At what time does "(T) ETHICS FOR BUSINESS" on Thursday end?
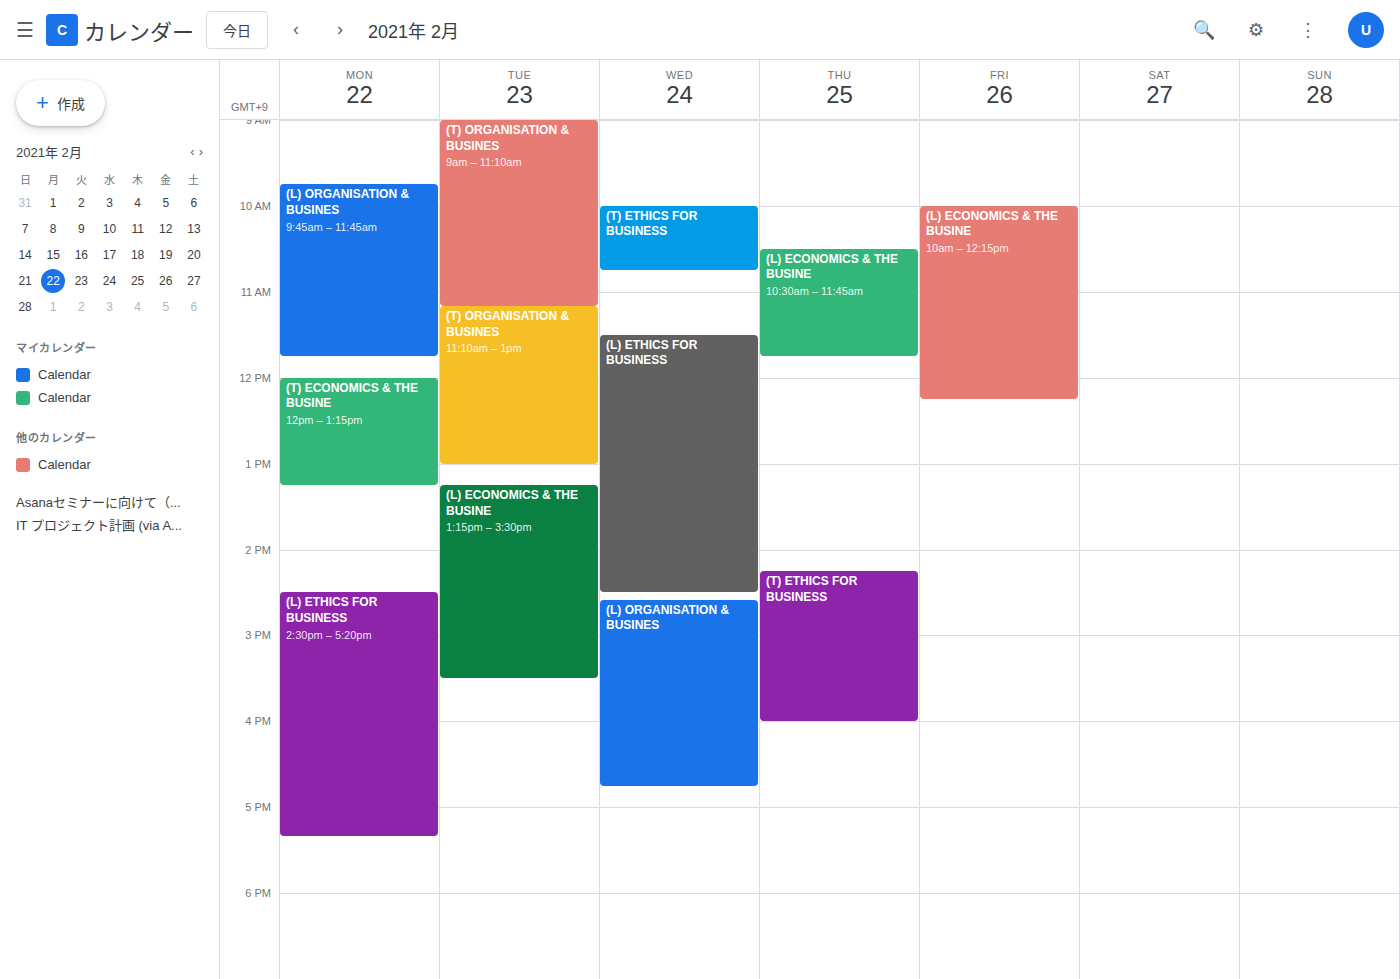
4:00 PM